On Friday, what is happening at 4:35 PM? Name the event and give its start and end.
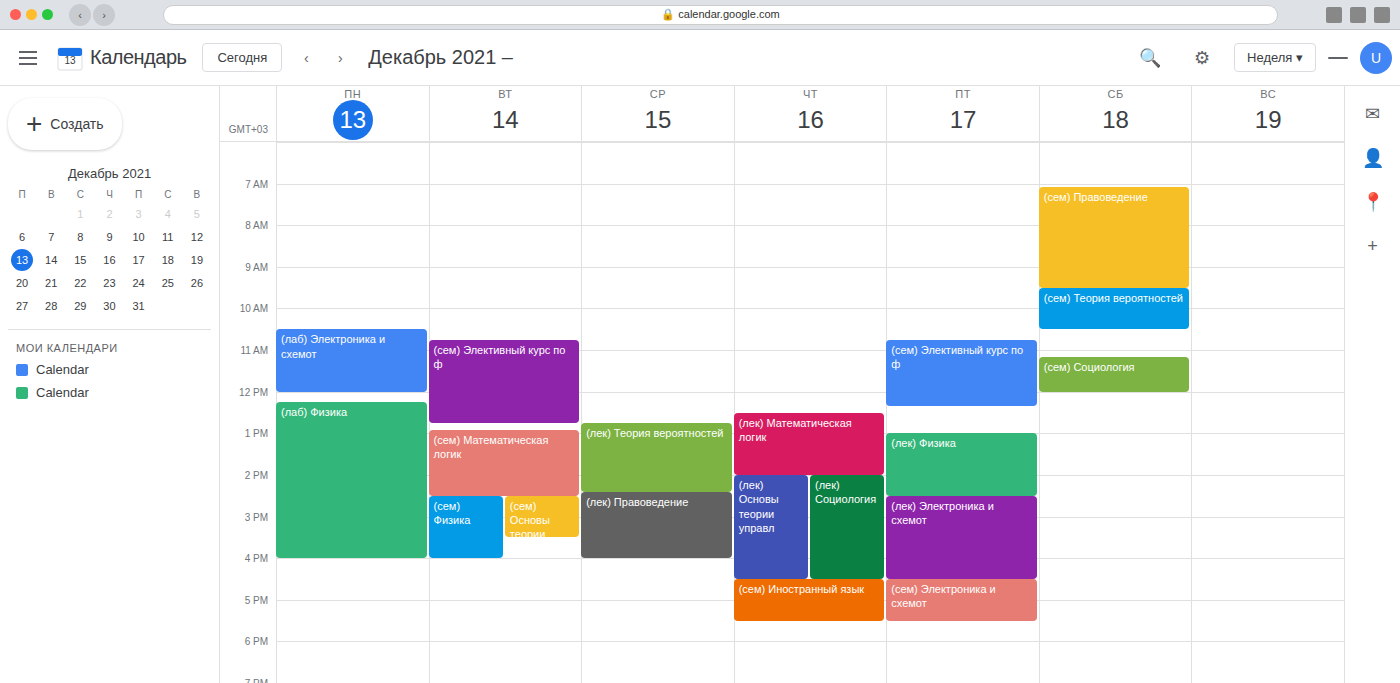
"(сем) Электроника и схемот", 4:30 PM to 5:30 PM